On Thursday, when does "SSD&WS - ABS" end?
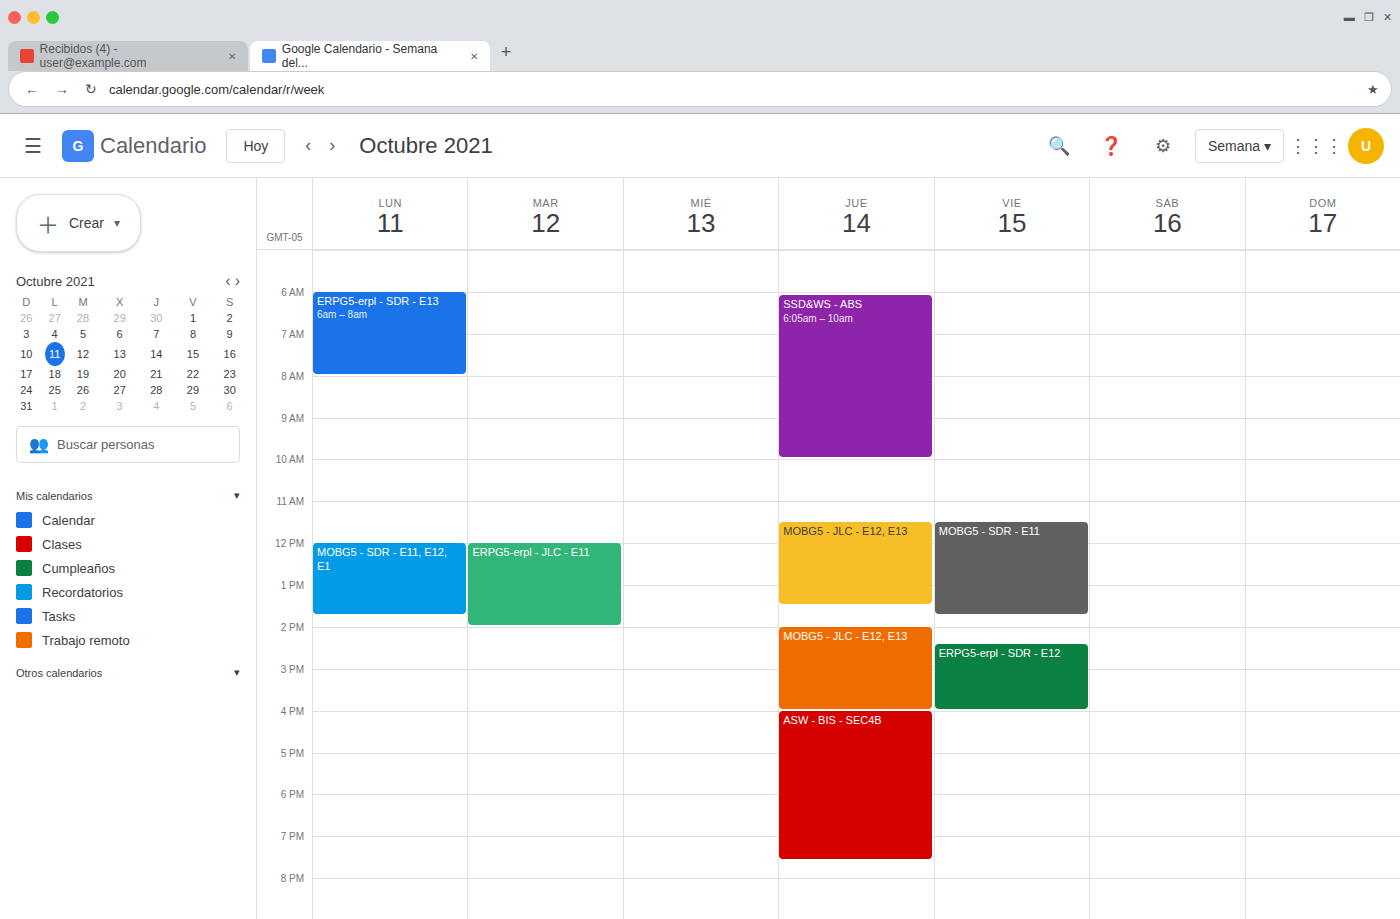
10:00 AM